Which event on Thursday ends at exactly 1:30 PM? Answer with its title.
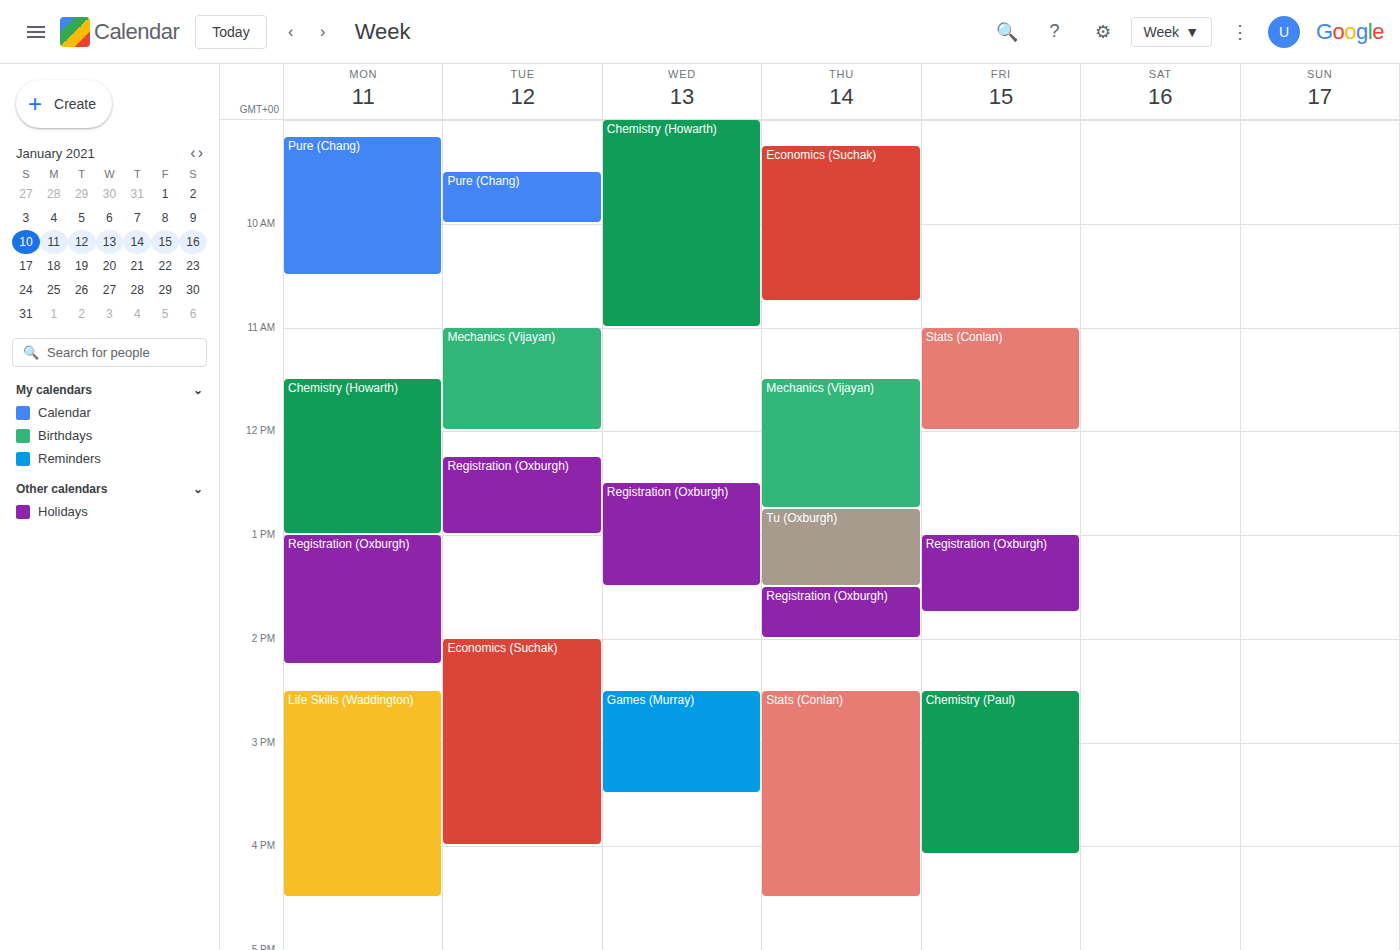
"Tu (Oxburgh)"